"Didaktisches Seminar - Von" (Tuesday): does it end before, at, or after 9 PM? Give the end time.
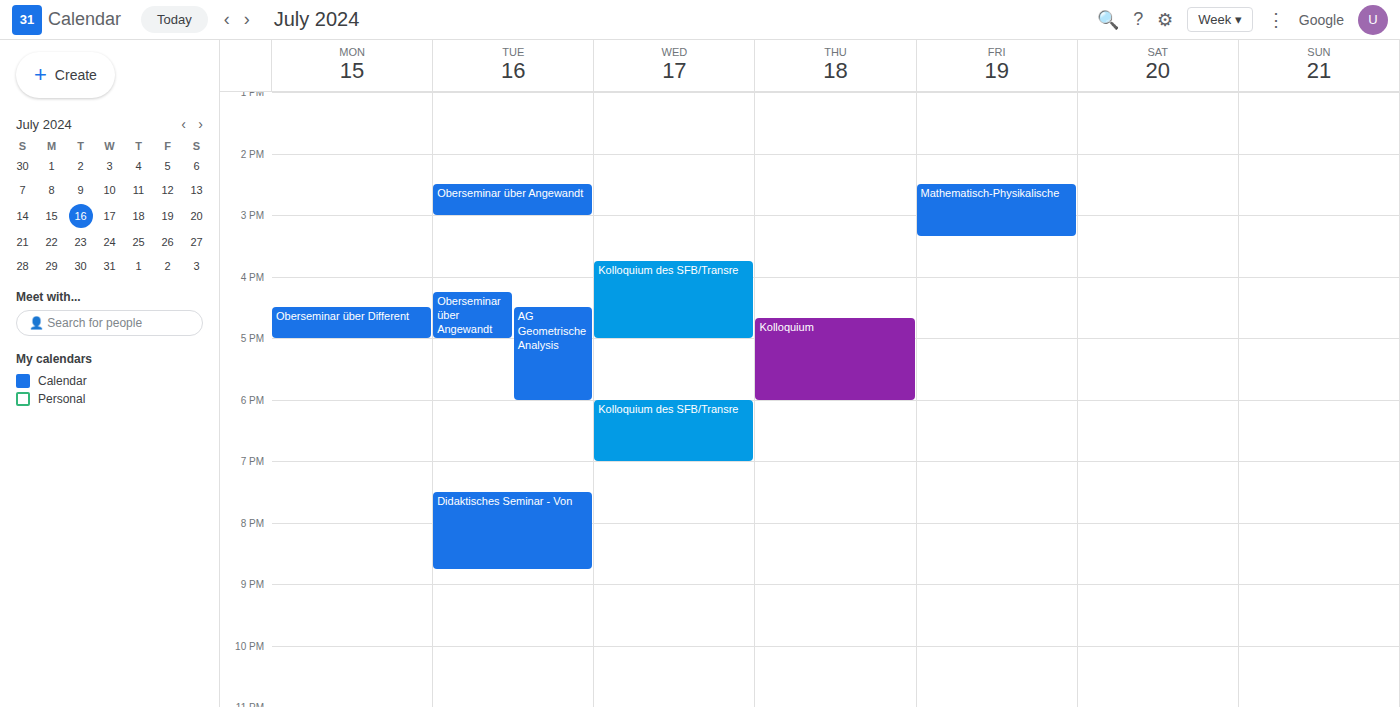
8:45 PM -- before 9 PM, 15 minutes above the 9 PM line.